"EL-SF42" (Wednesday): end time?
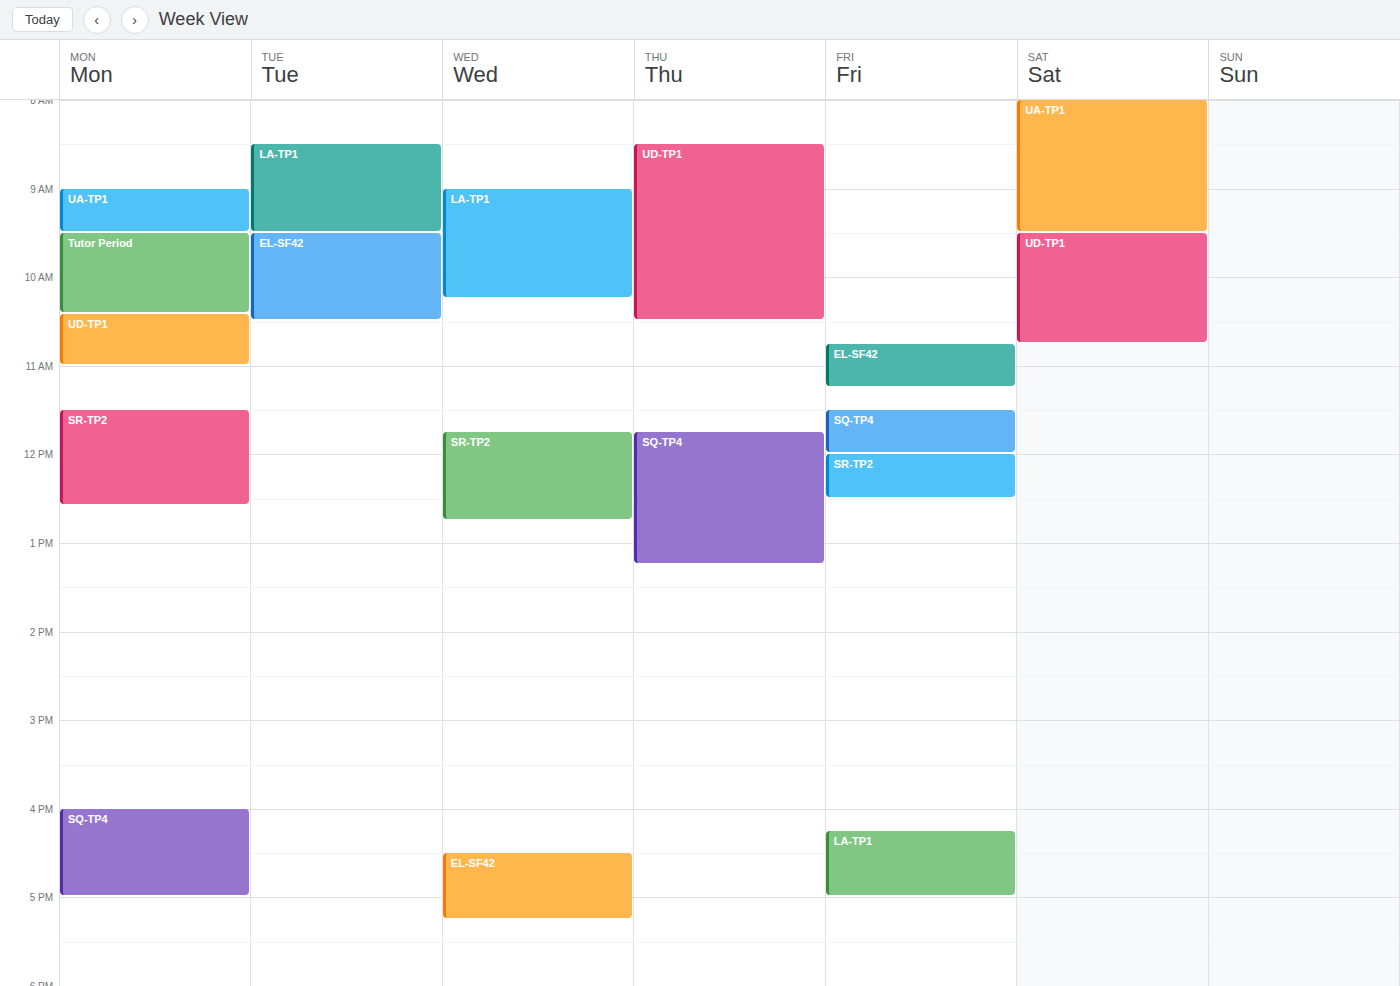
5:15 PM